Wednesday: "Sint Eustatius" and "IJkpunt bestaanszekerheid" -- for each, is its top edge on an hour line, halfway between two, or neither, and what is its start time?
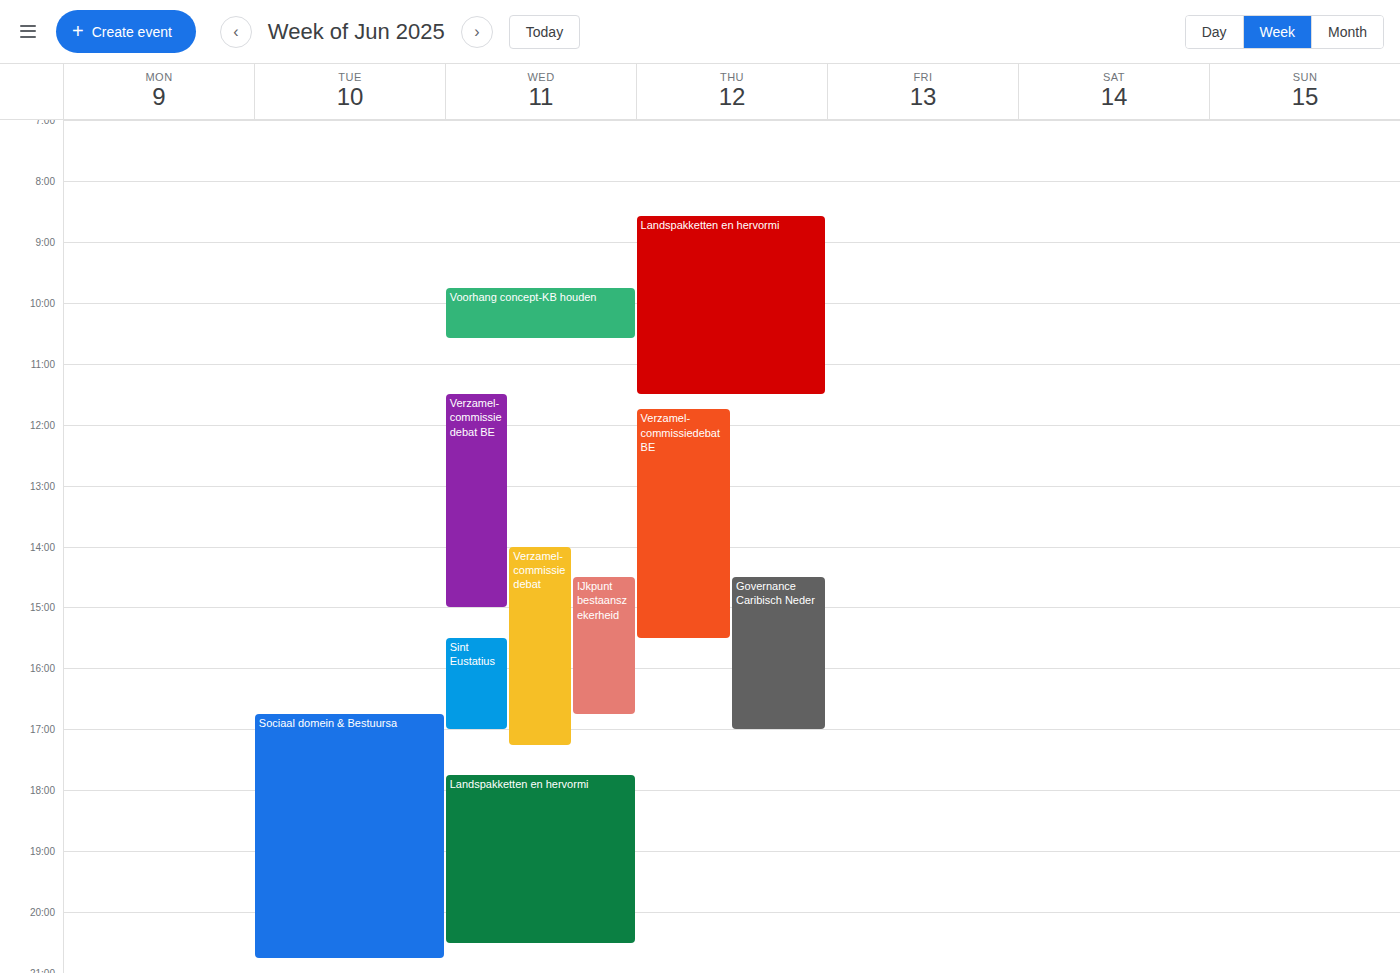
"Sint Eustatius": 3:30 PM, halfway between the 3 PM and 4 PM lines. "IJkpunt bestaanszekerheid": 2:30 PM, halfway between the 2 PM and 3 PM lines.